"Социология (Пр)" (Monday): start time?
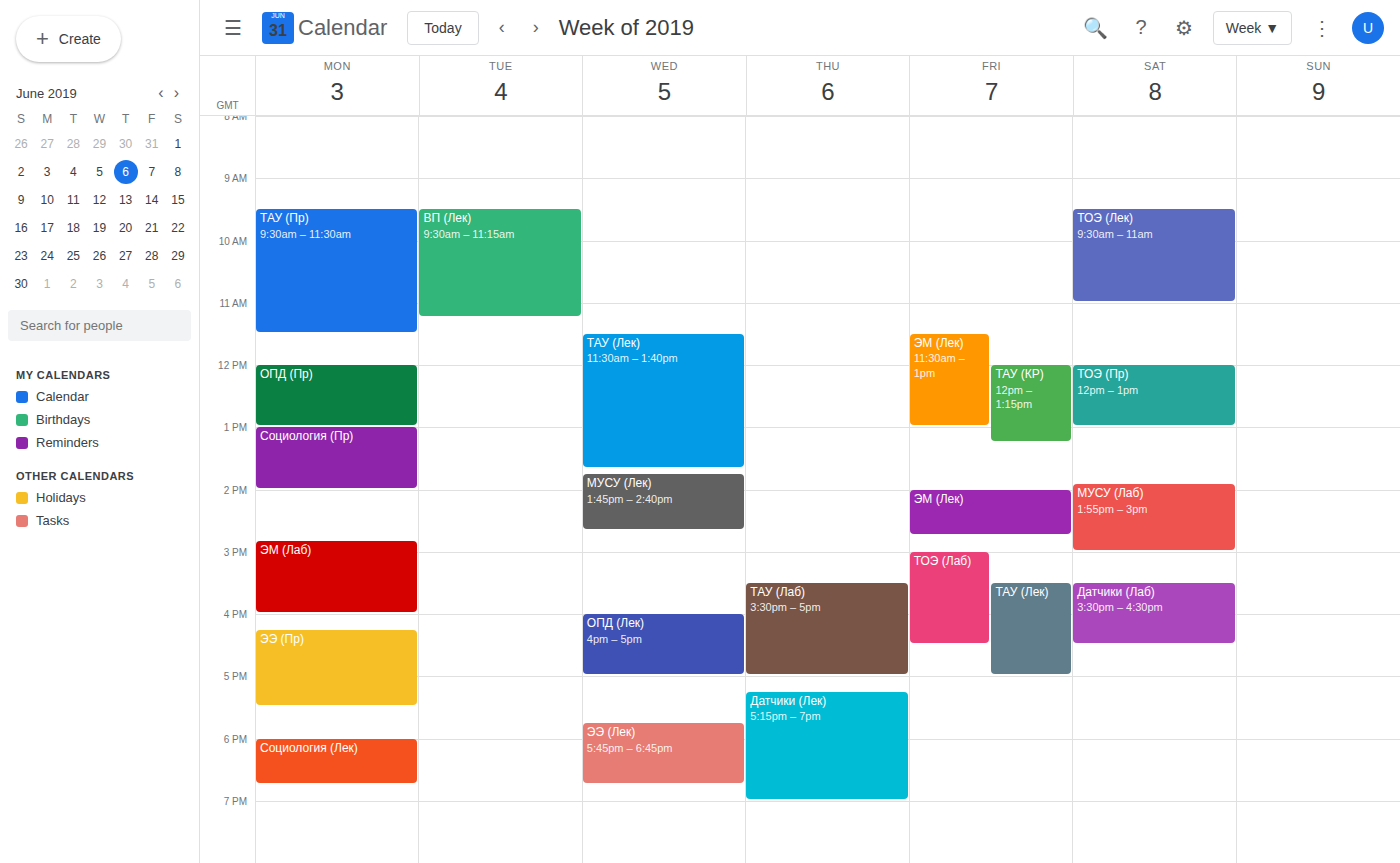
13:00